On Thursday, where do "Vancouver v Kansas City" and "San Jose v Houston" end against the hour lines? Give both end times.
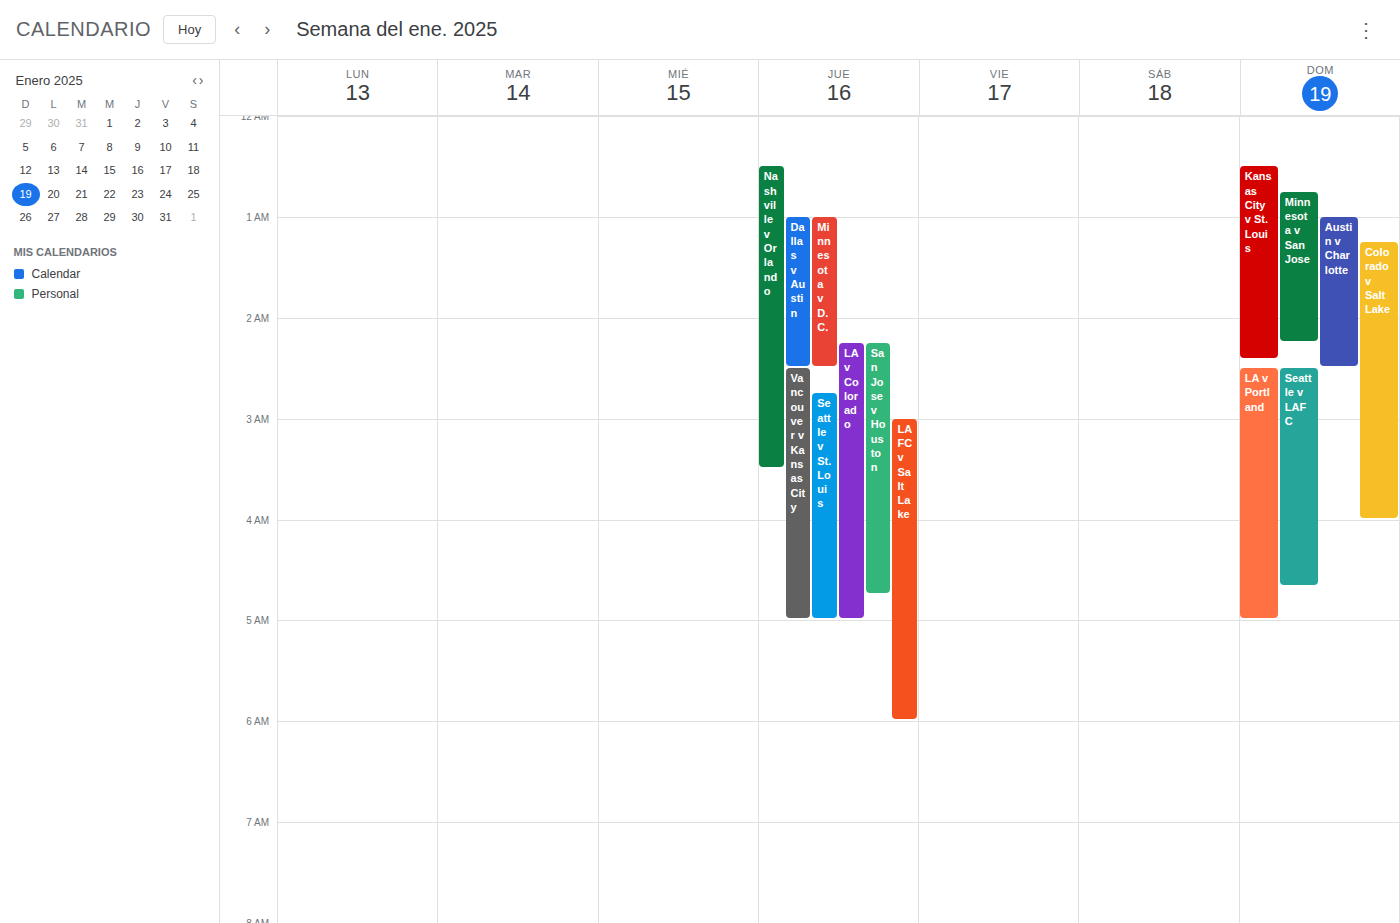
"Vancouver v Kansas City": 5:00 AM, exactly on the 5 AM line. "San Jose v Houston": 4:45 AM, neither: three quarters of the way from the 4 AM line to the 5 AM line.